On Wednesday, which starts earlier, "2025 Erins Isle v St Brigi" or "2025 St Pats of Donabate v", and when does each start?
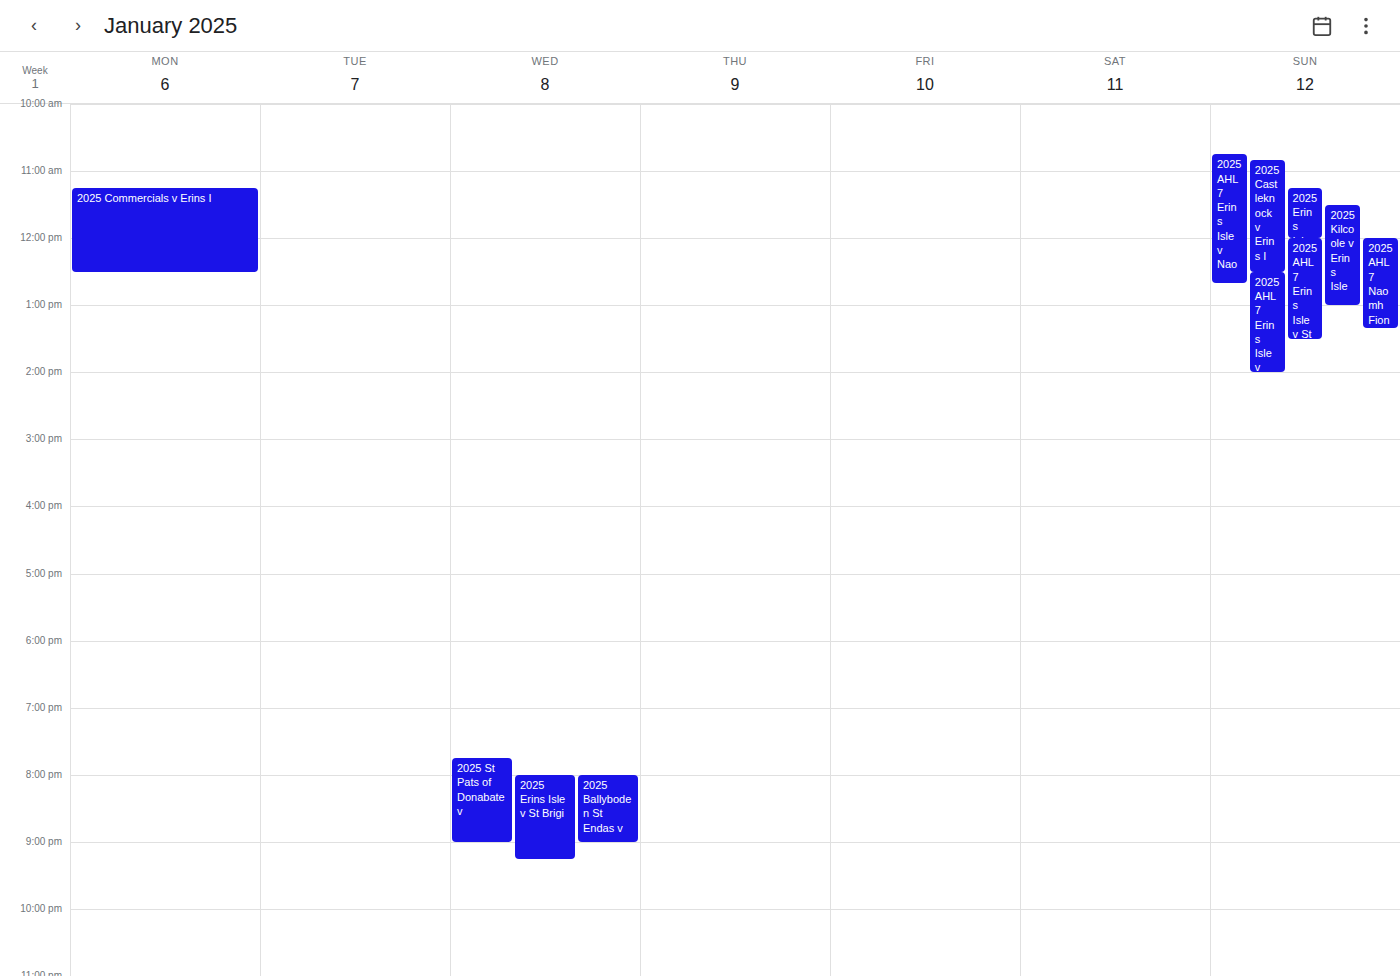
"2025 St Pats of Donabate v" 7:45 PM; "2025 Erins Isle v St Brigi" 8:00 PM.